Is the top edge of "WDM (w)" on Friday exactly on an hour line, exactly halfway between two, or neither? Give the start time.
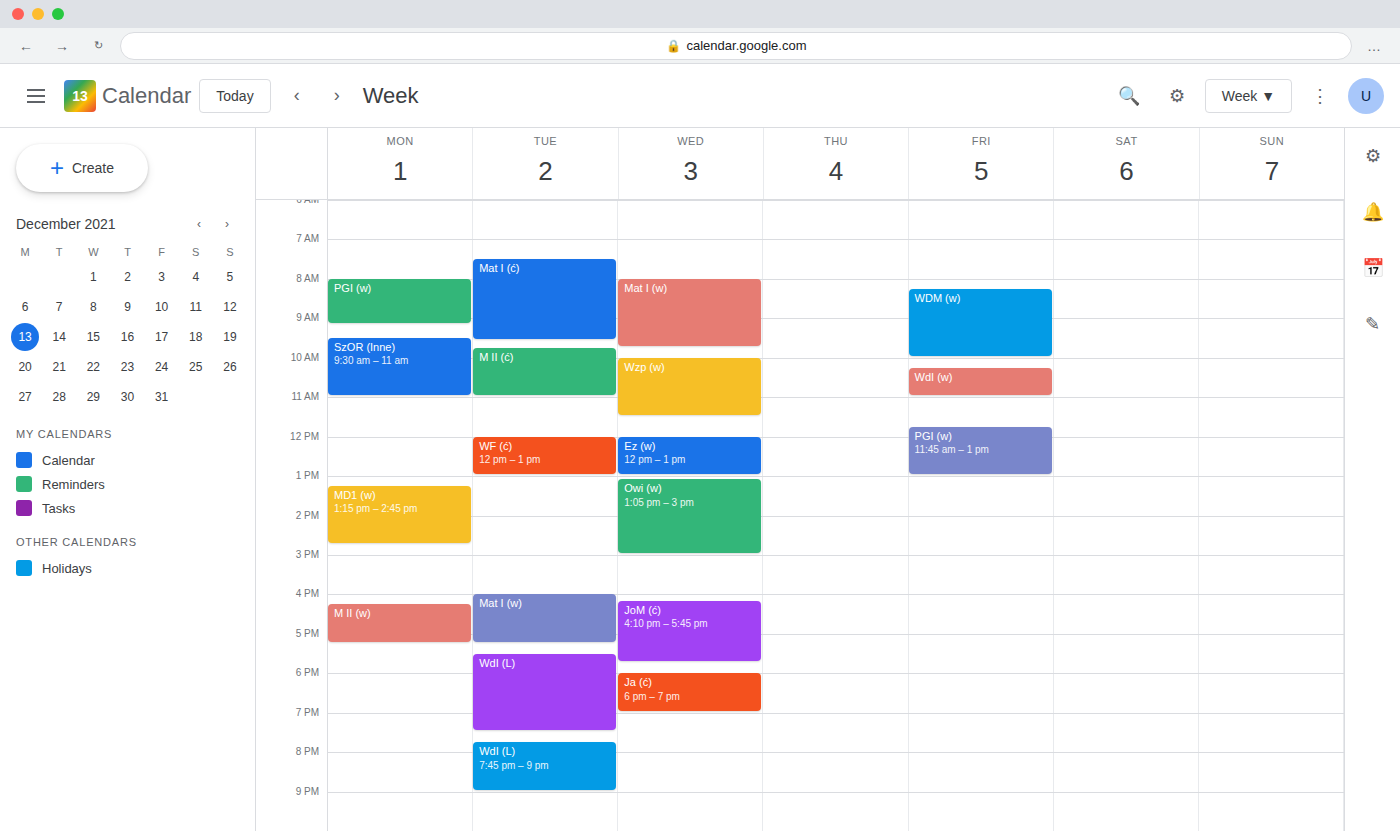
8:15 AM -- neither: a quarter of the way from the 8 AM line to the 9 AM line.